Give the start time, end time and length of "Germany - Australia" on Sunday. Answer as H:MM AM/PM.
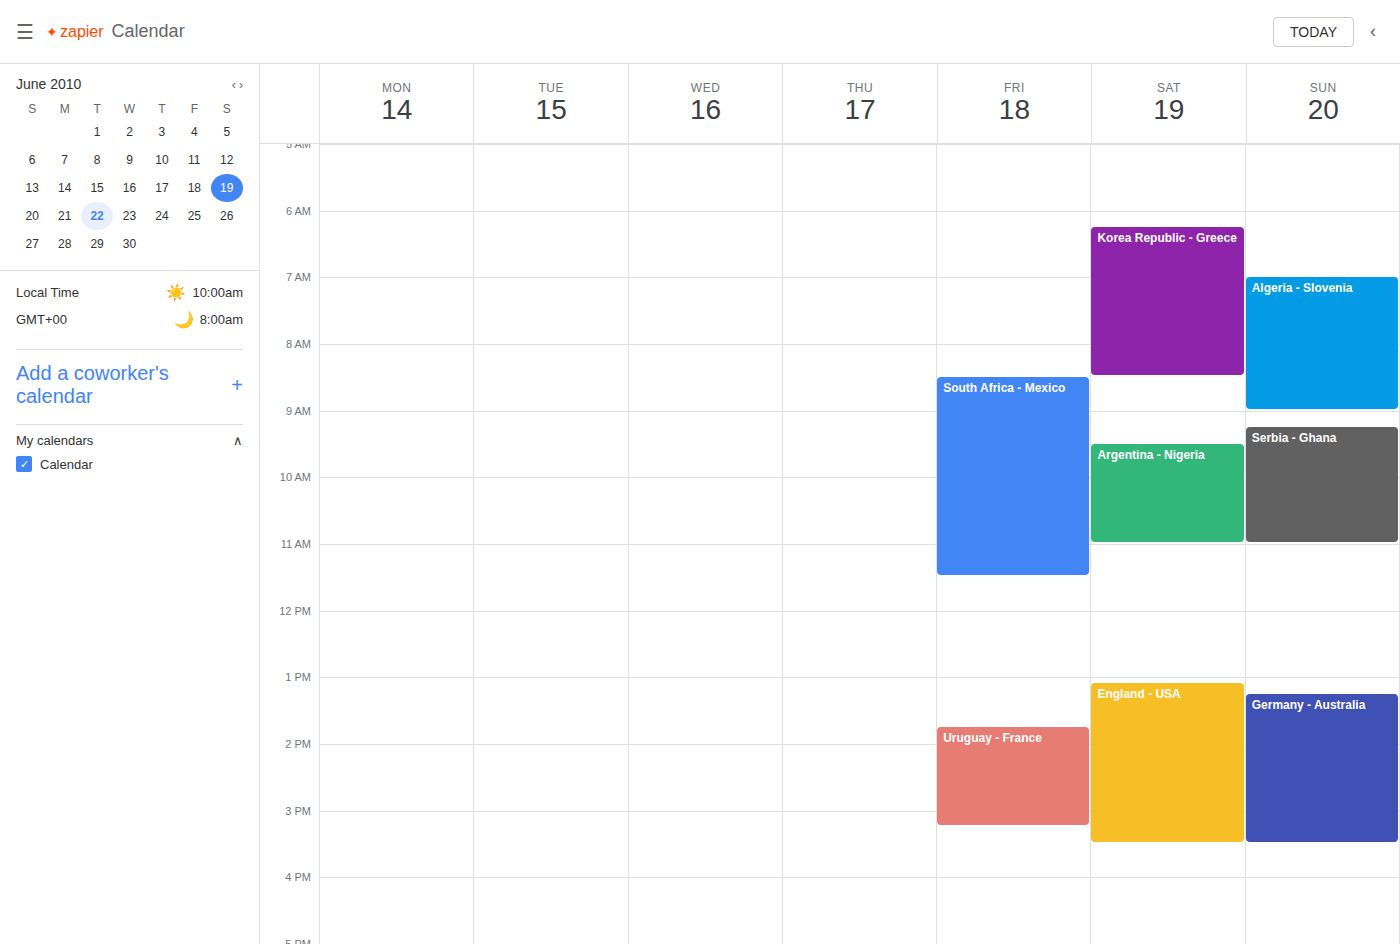
1:15 PM to 3:30 PM, 2 hours 15 minutes